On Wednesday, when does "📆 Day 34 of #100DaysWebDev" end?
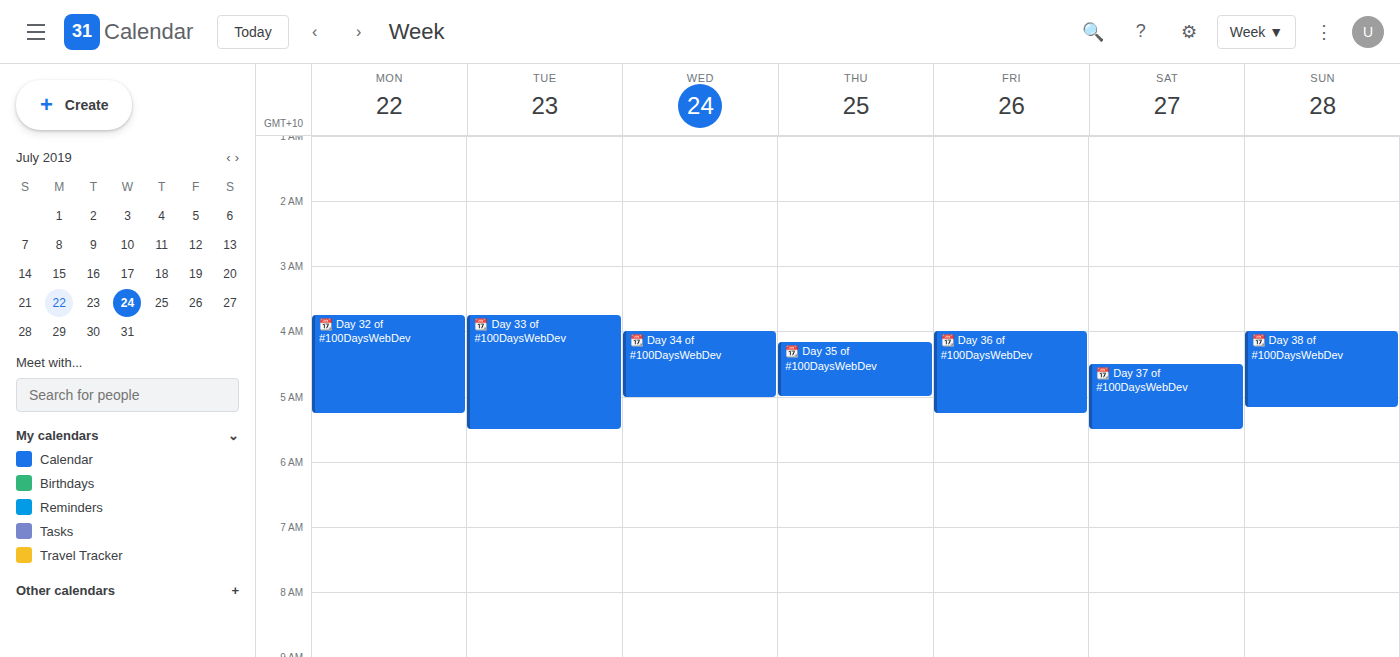
5:00 AM